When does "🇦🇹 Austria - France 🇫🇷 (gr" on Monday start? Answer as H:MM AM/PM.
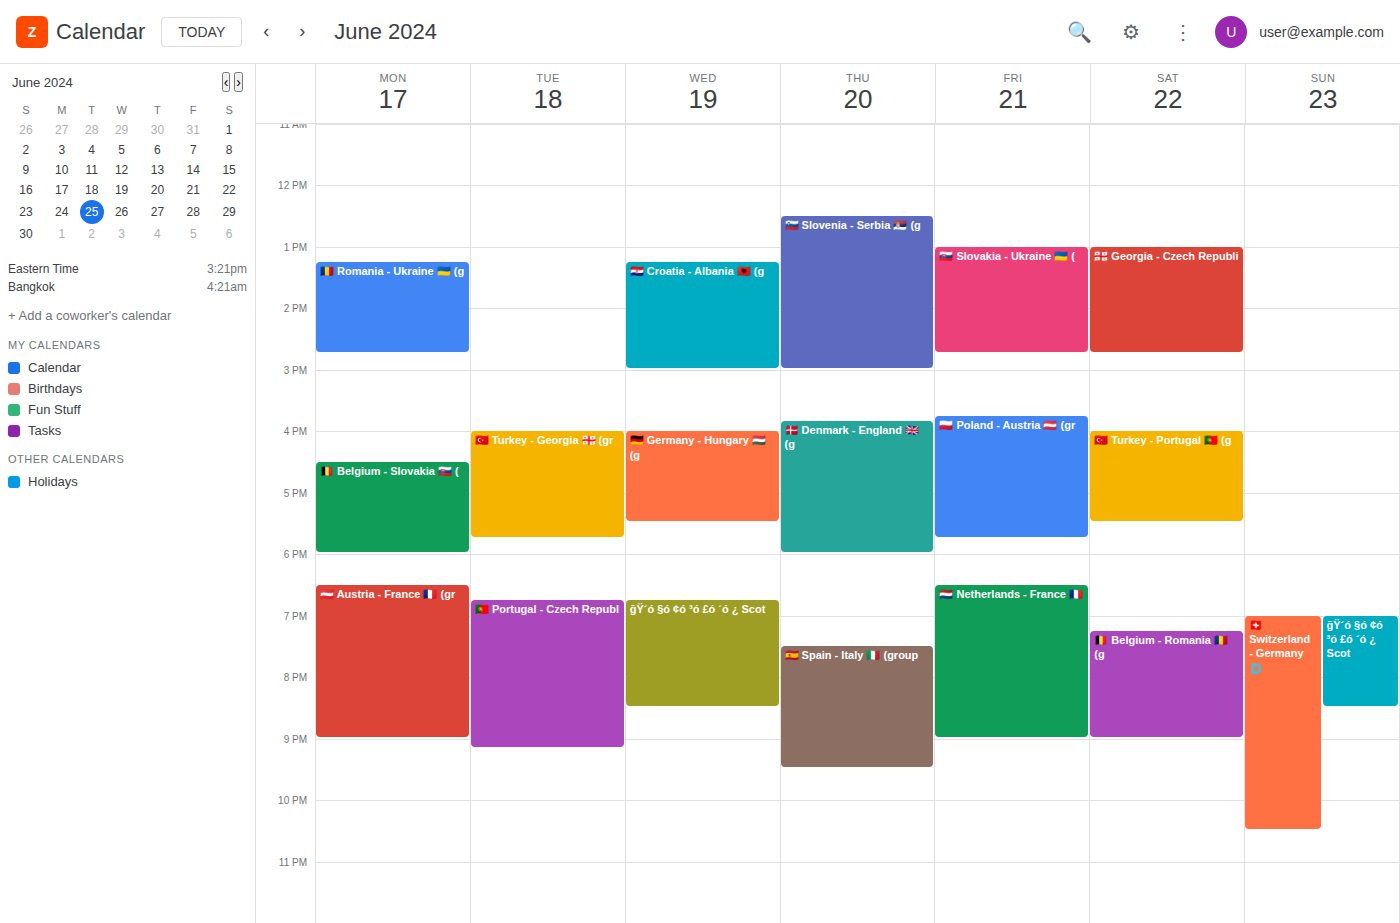
6:30 PM